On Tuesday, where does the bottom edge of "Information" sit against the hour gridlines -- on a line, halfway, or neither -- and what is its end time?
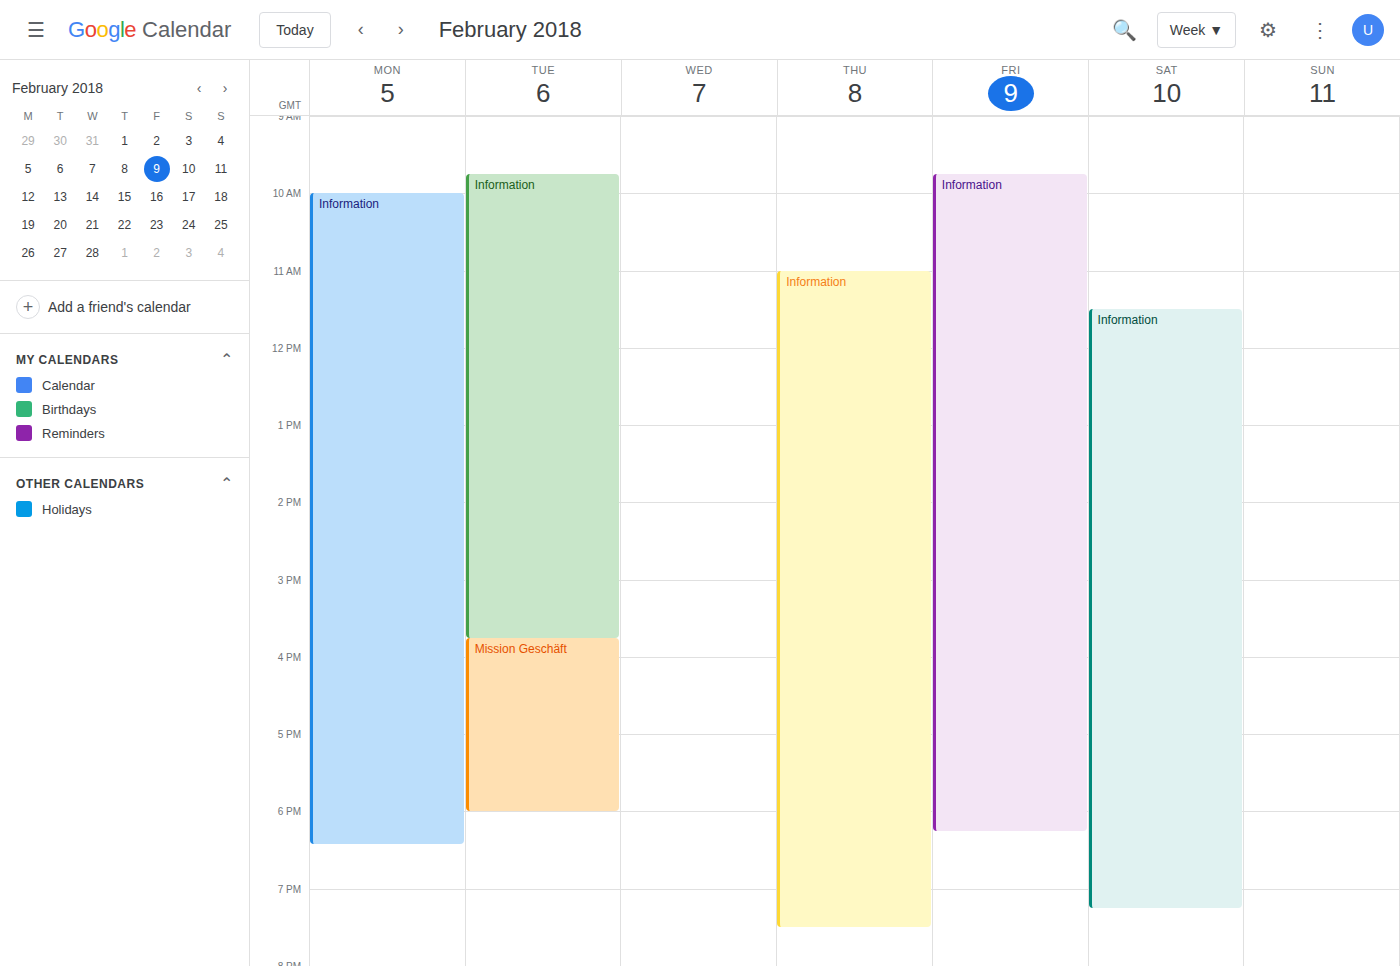
3:45 PM -- neither: three quarters of the way from the 3 PM line to the 4 PM line.